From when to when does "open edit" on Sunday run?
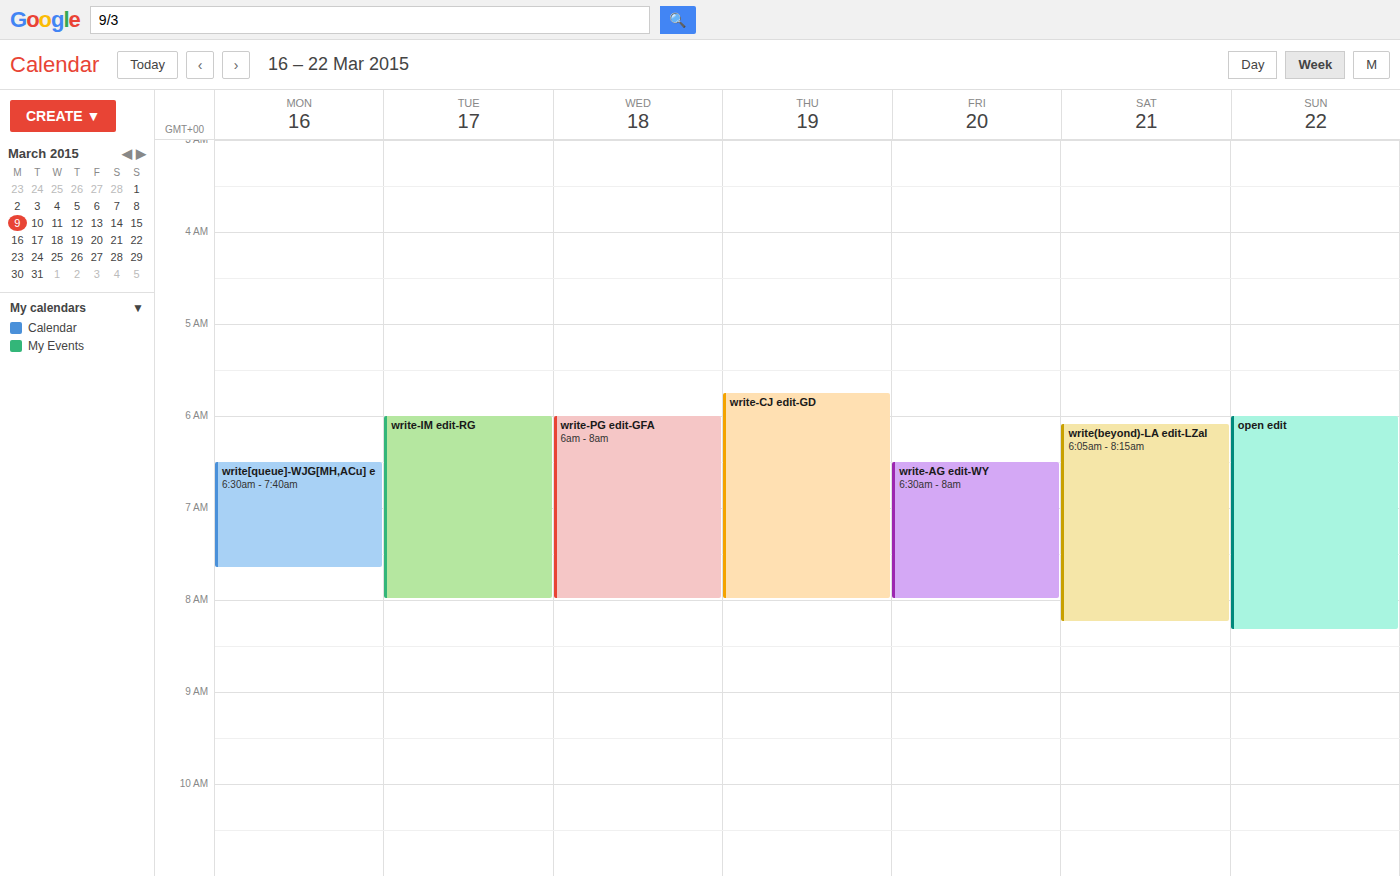
6:00 AM to 8:20 AM